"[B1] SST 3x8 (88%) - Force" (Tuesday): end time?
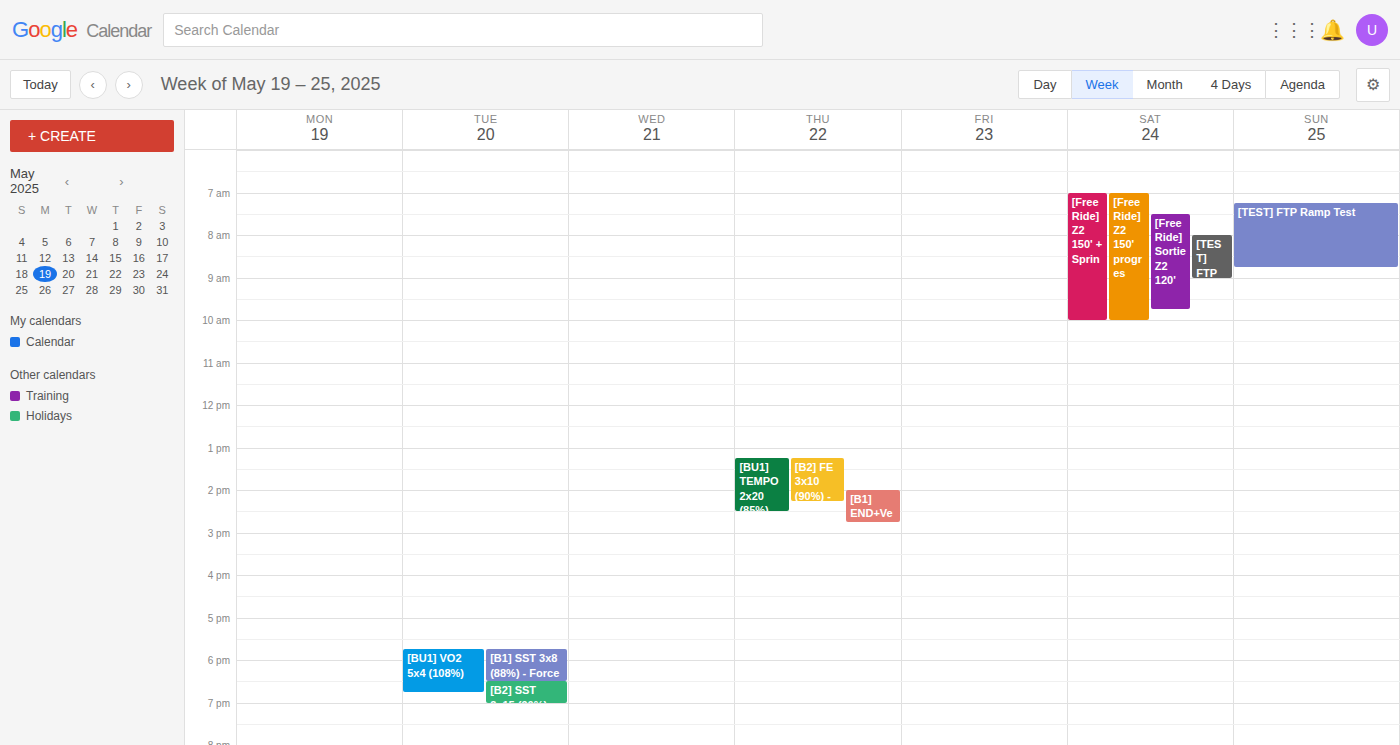
6:30 PM